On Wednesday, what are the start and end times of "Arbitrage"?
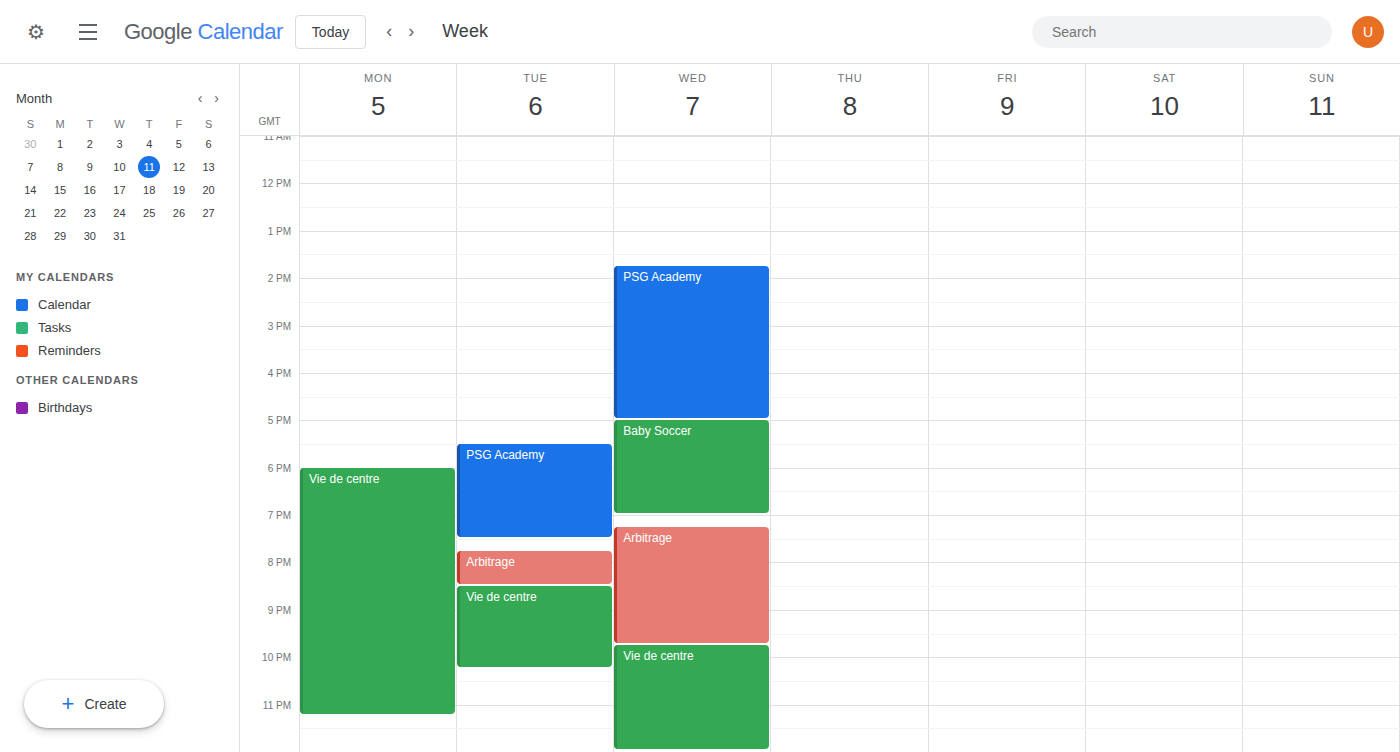
7:15 PM to 9:45 PM